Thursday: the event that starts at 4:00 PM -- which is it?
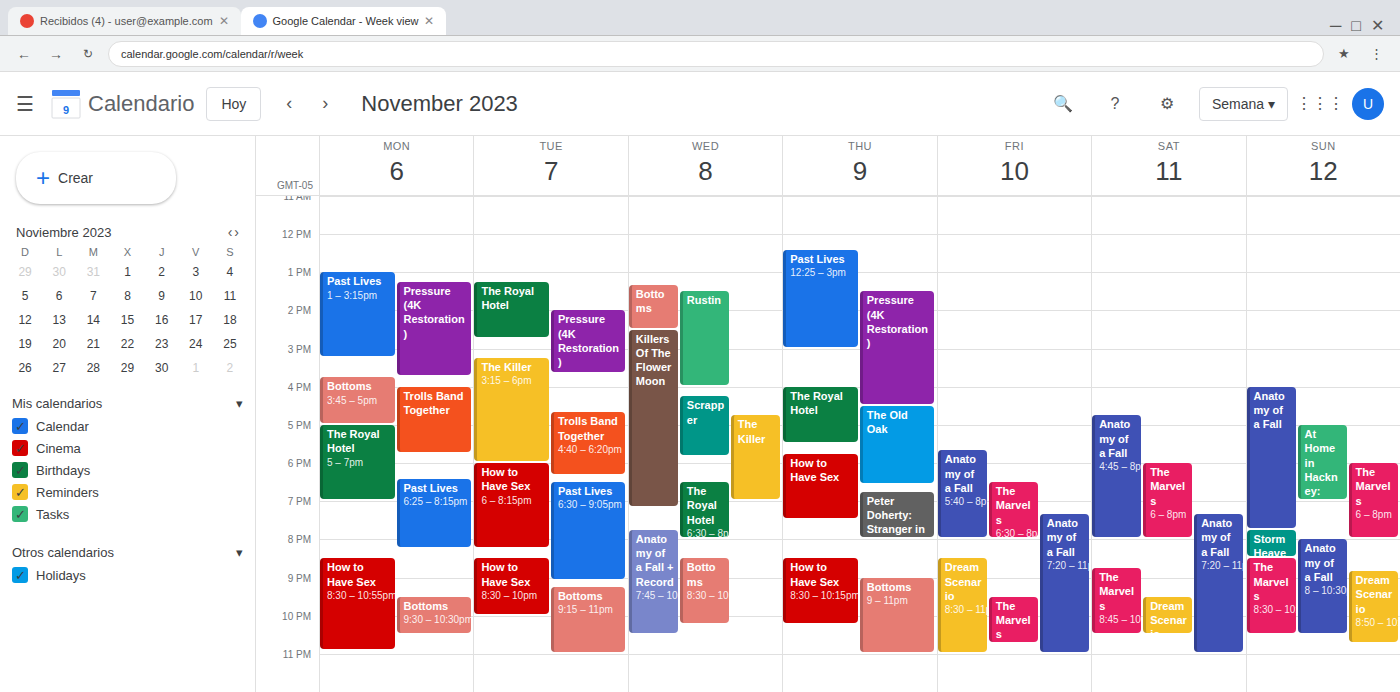
"The Royal Hotel"